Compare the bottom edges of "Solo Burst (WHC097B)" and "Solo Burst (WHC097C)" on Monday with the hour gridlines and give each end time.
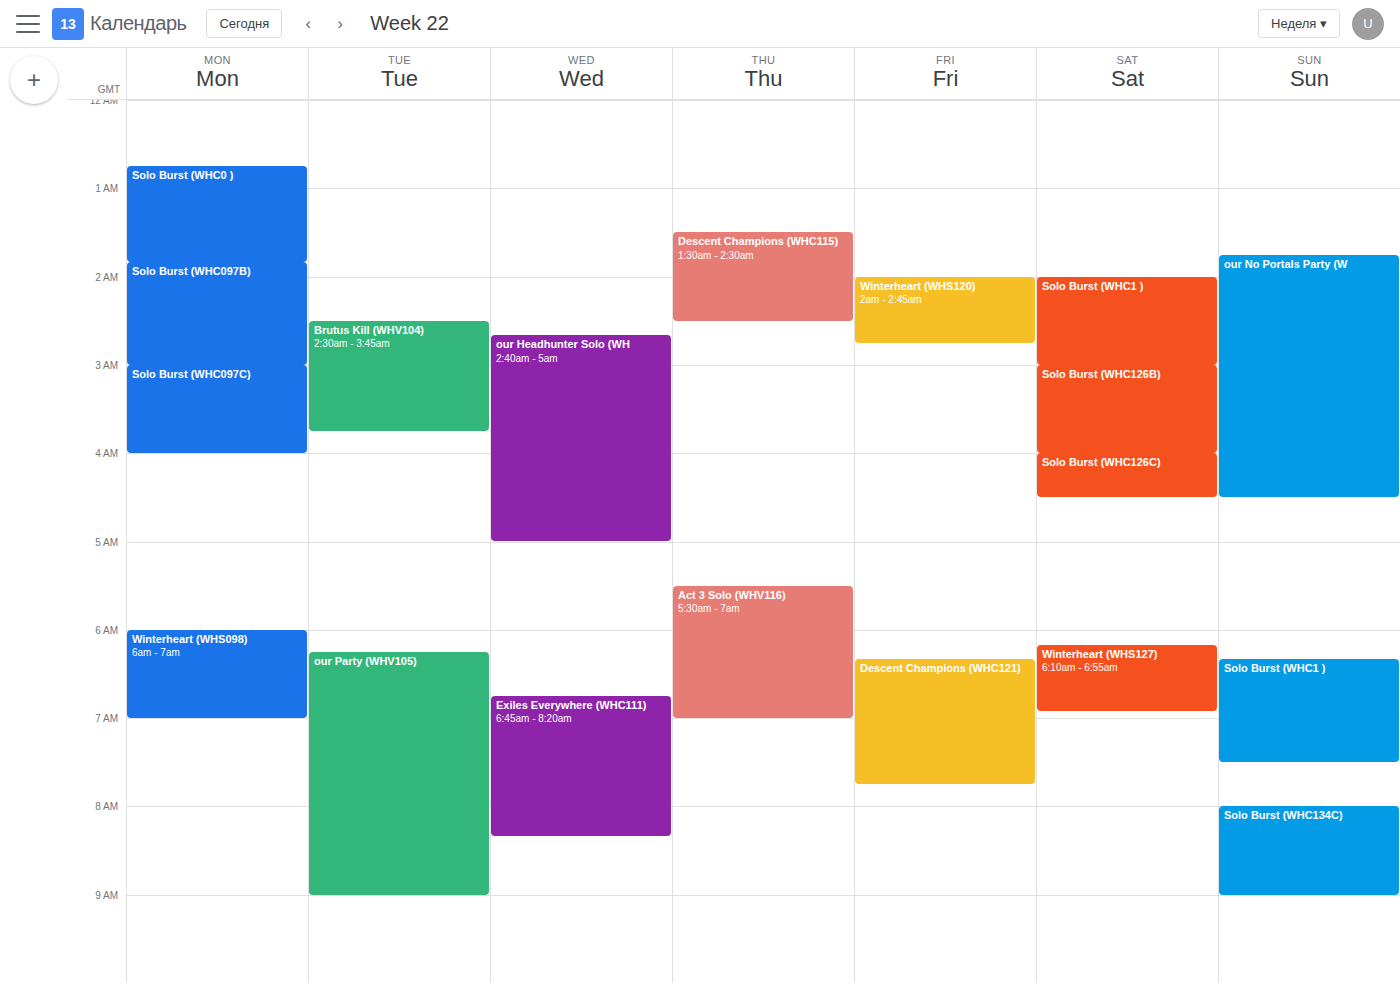
"Solo Burst (WHC097B)": 3:00 AM, exactly on the 3 AM line. "Solo Burst (WHC097C)": 4:00 AM, exactly on the 4 AM line.